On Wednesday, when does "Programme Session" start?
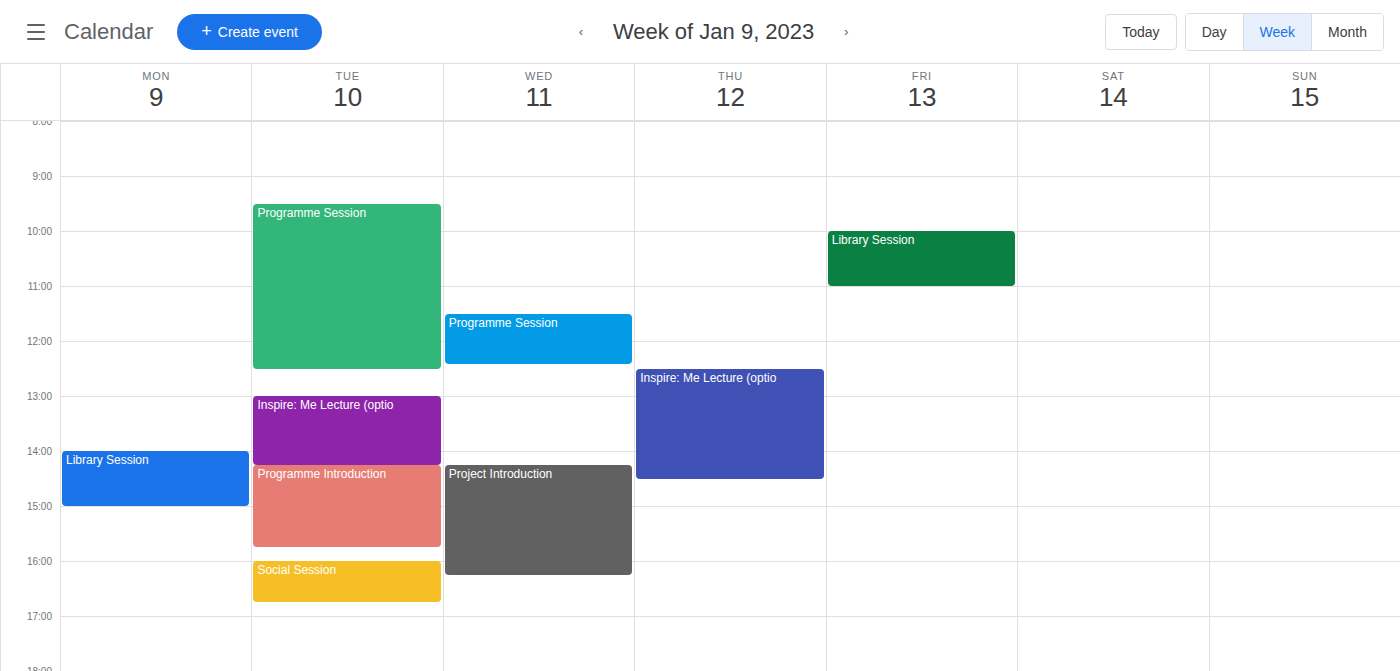
11:30 AM